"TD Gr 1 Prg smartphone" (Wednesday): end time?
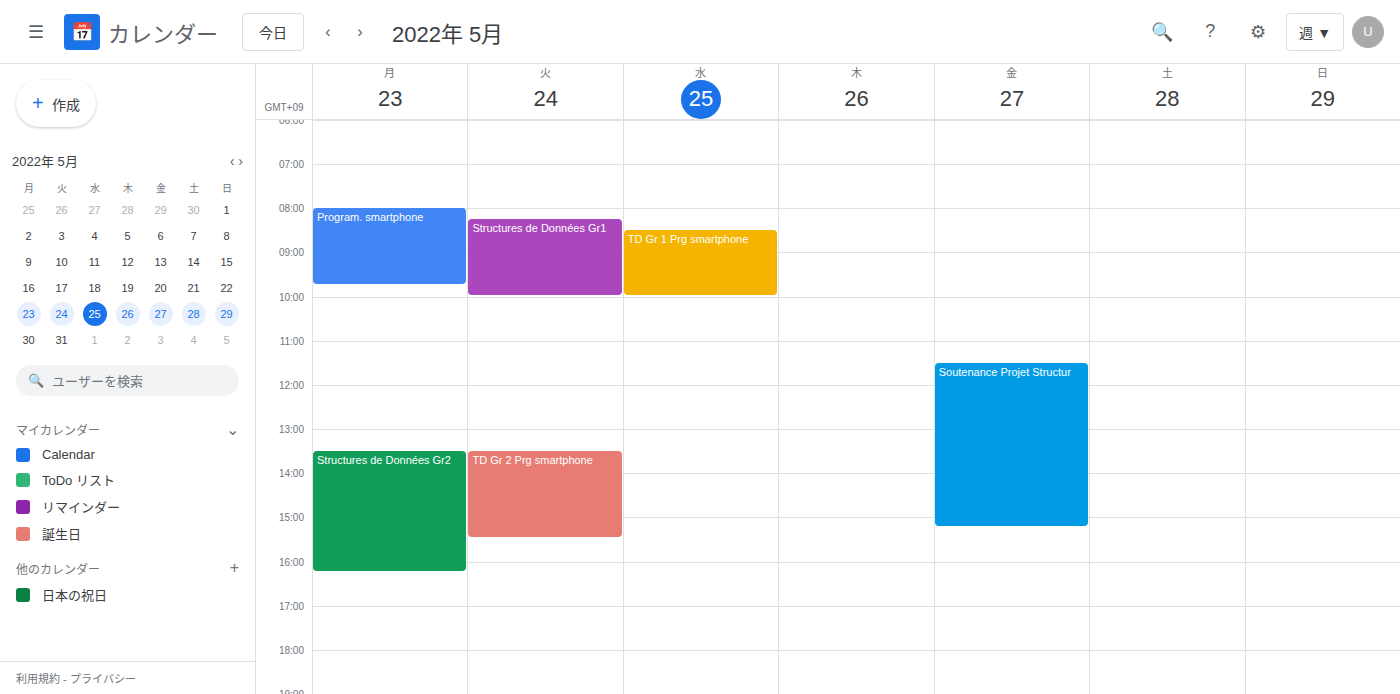
10:00 AM